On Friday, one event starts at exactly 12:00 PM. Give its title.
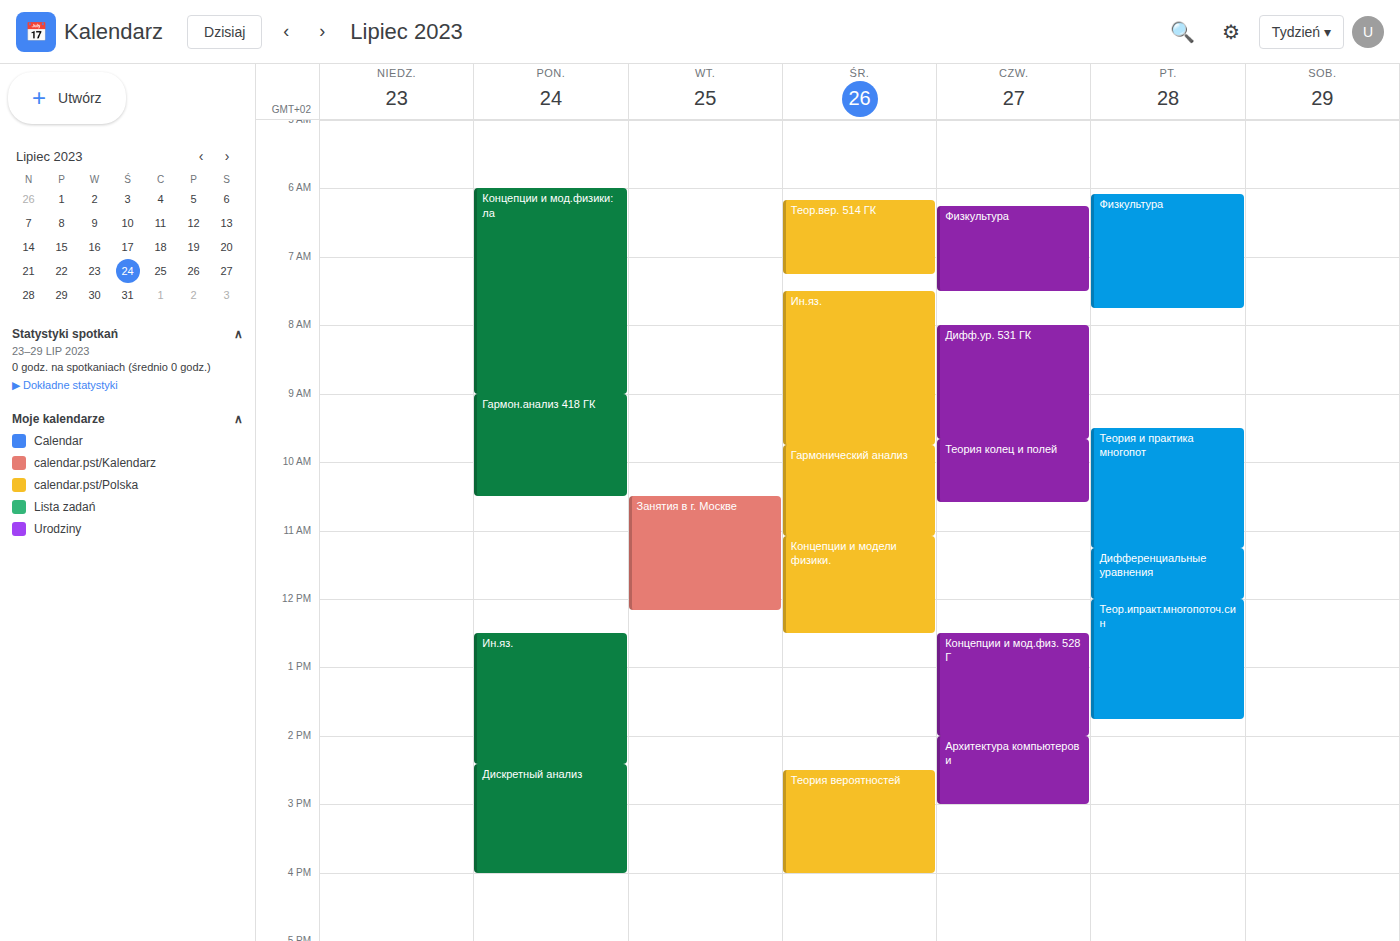
"Теор.ипракт.многопоточ.син"